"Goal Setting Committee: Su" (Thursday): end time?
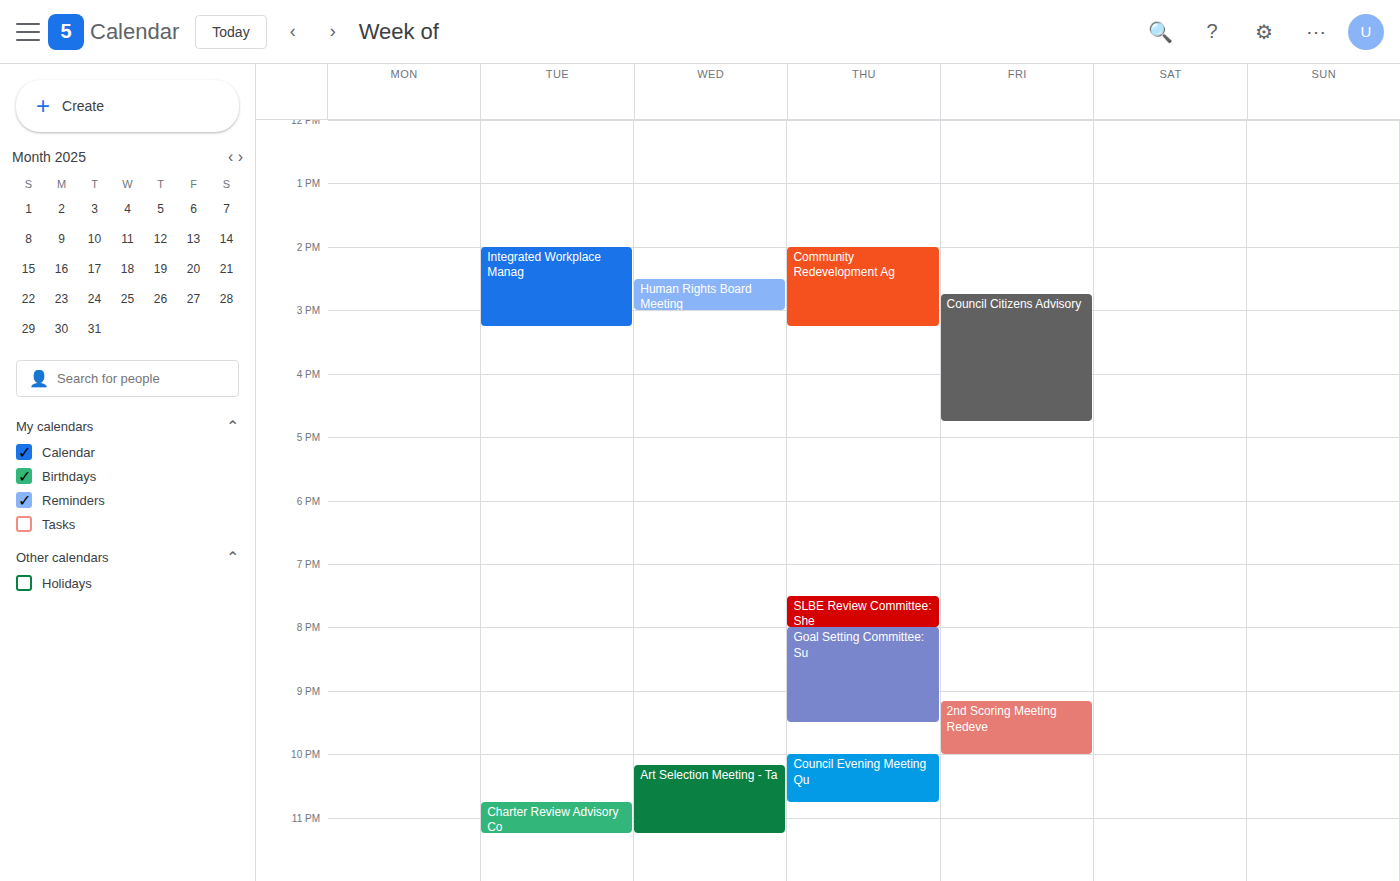
21:30